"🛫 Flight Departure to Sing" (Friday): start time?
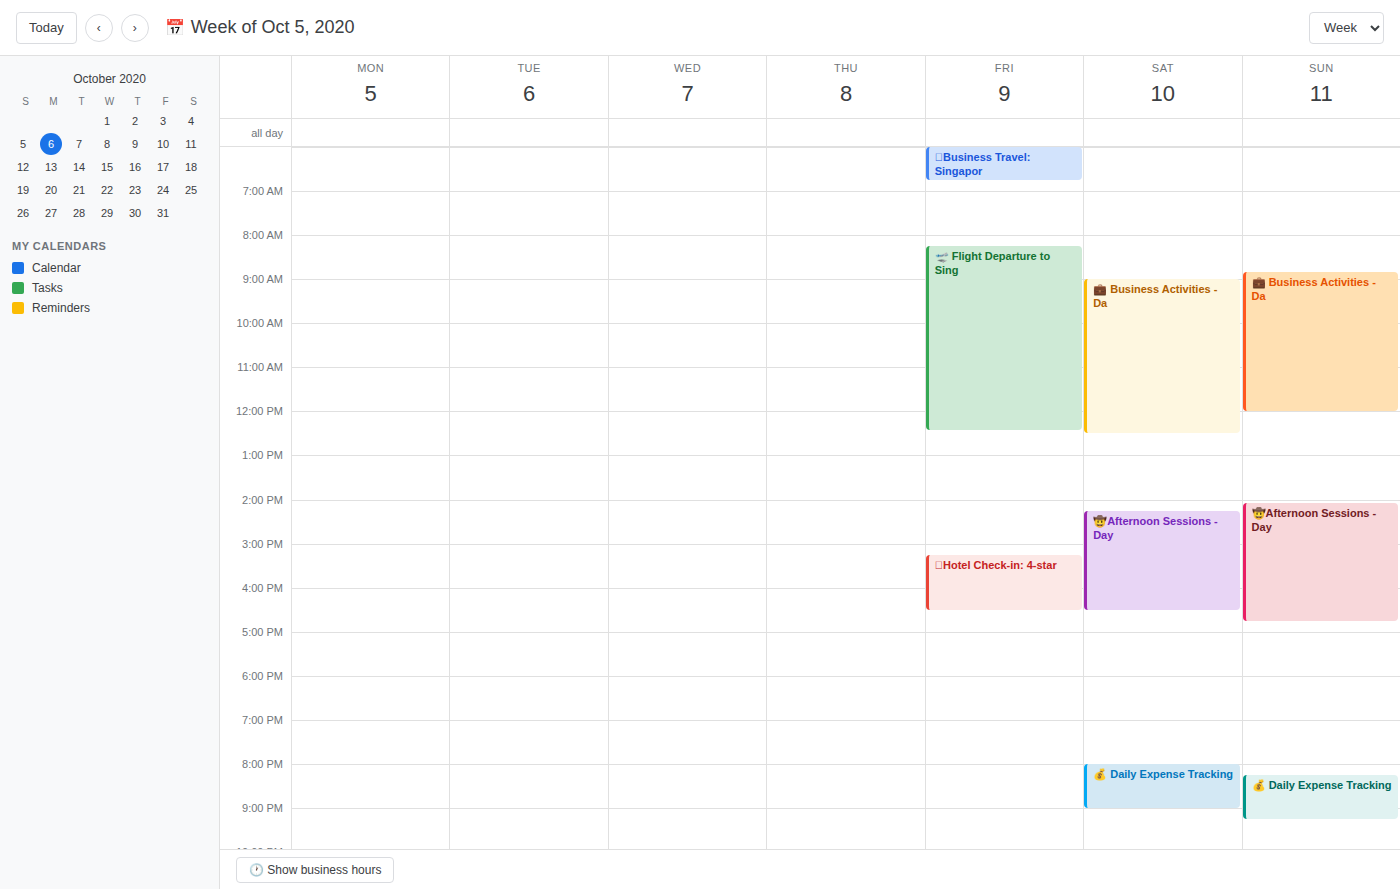
8:15 AM